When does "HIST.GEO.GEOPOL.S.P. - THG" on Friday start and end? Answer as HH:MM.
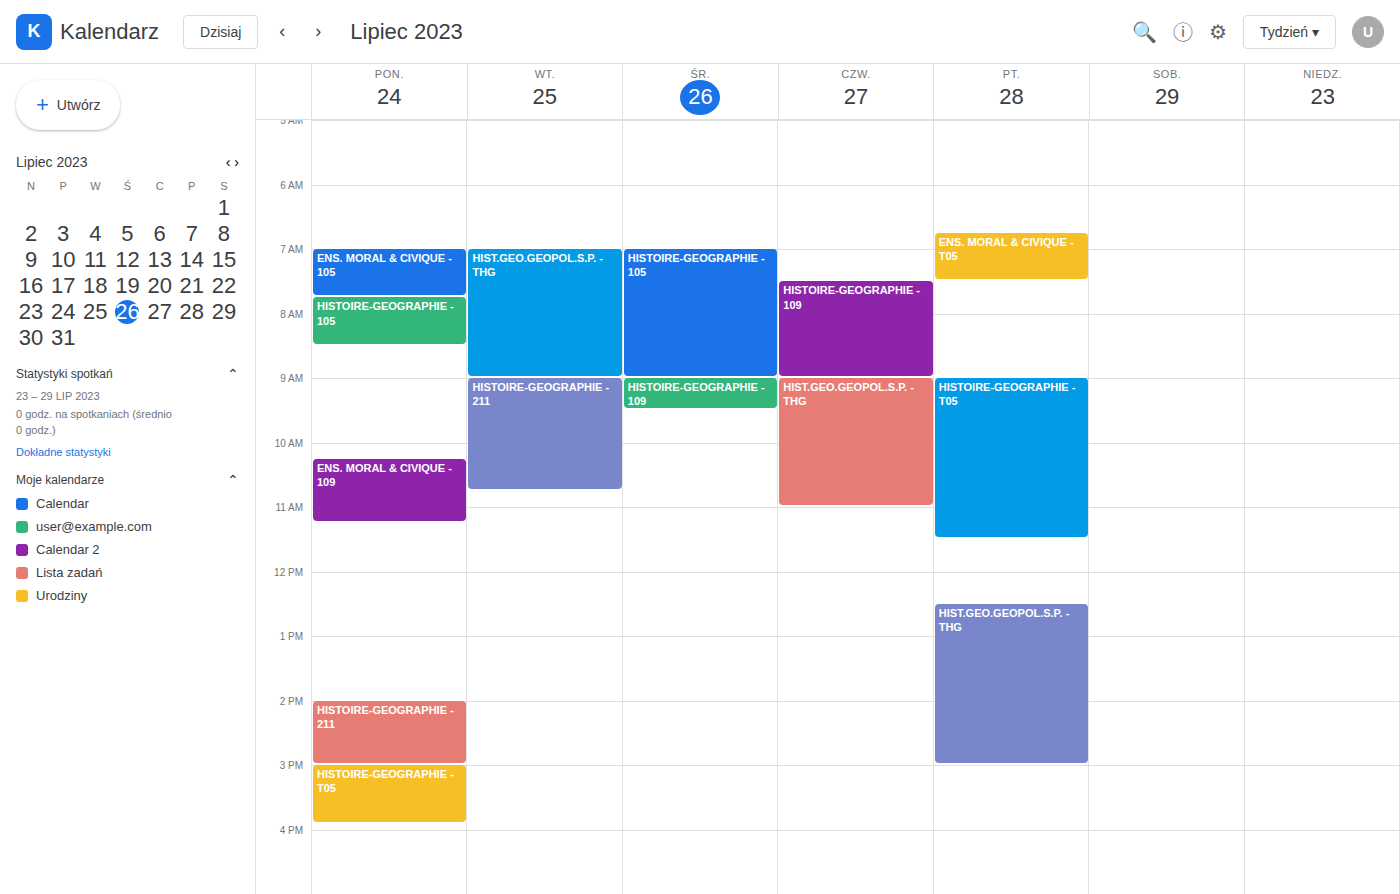
12:30 to 15:00